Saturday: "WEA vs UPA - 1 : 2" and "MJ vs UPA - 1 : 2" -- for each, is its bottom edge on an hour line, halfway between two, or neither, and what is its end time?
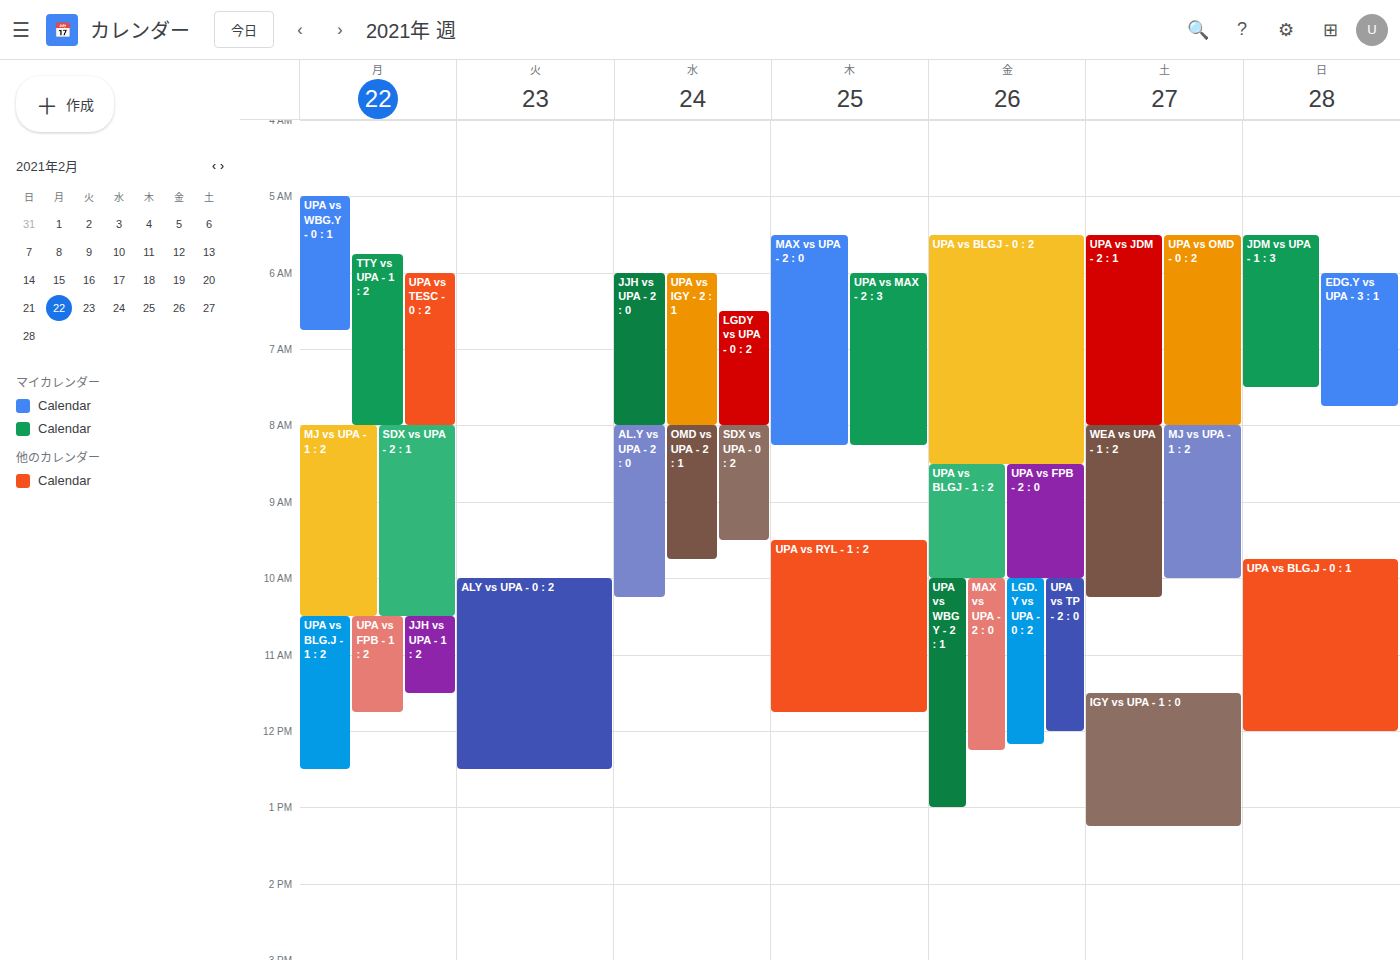
"WEA vs UPA - 1 : 2": 10:15 AM, neither: a quarter of the way from the 10 AM line to the 11 AM line. "MJ vs UPA - 1 : 2": 10:00 AM, exactly on the 10 AM line.